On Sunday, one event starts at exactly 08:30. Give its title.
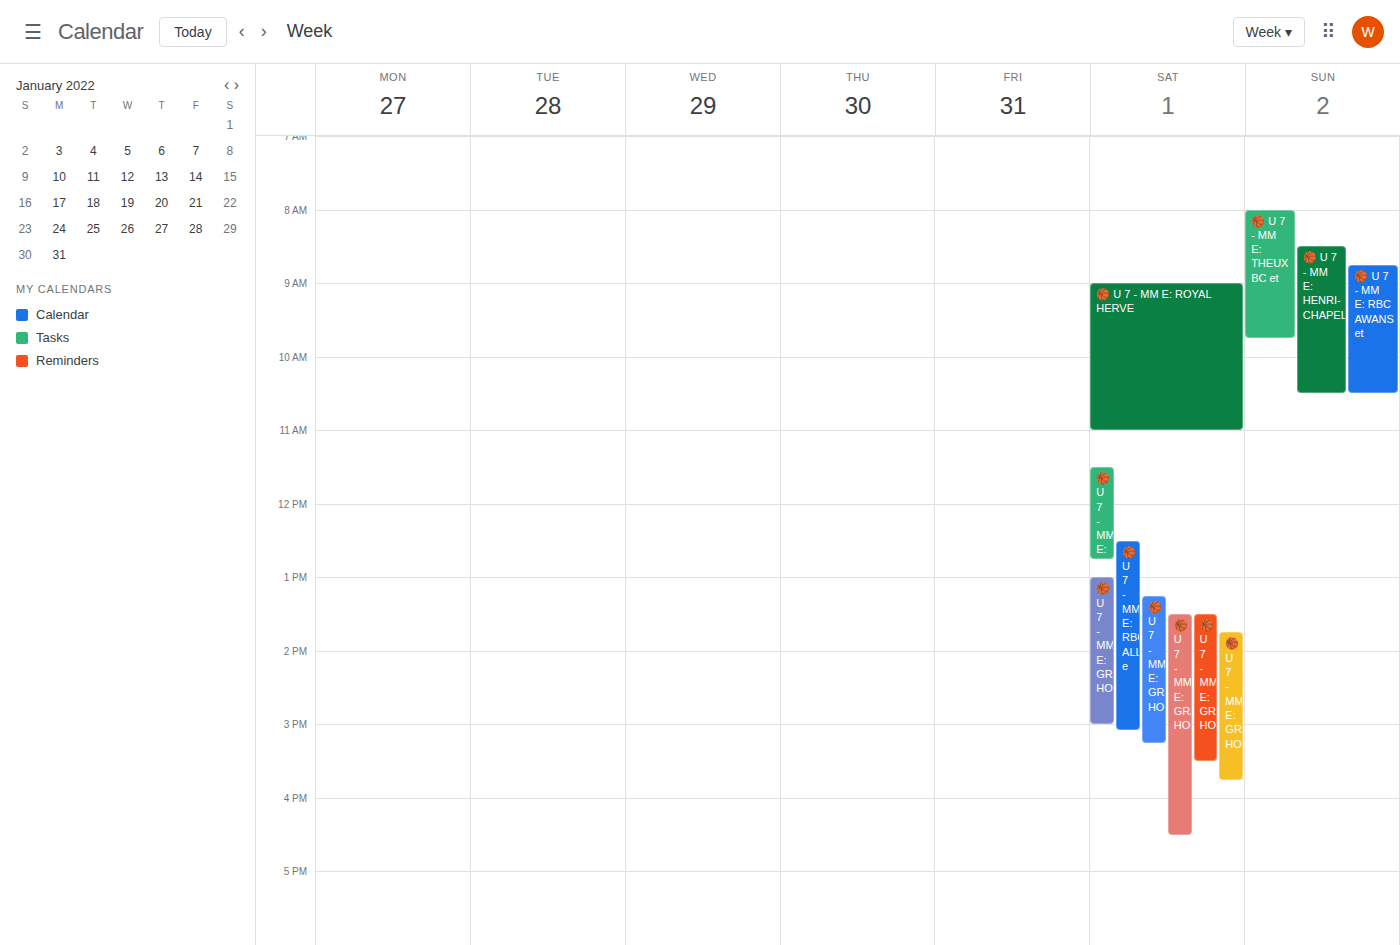
"🏀 U 7 - MM E: HENRI-CHAPEL"